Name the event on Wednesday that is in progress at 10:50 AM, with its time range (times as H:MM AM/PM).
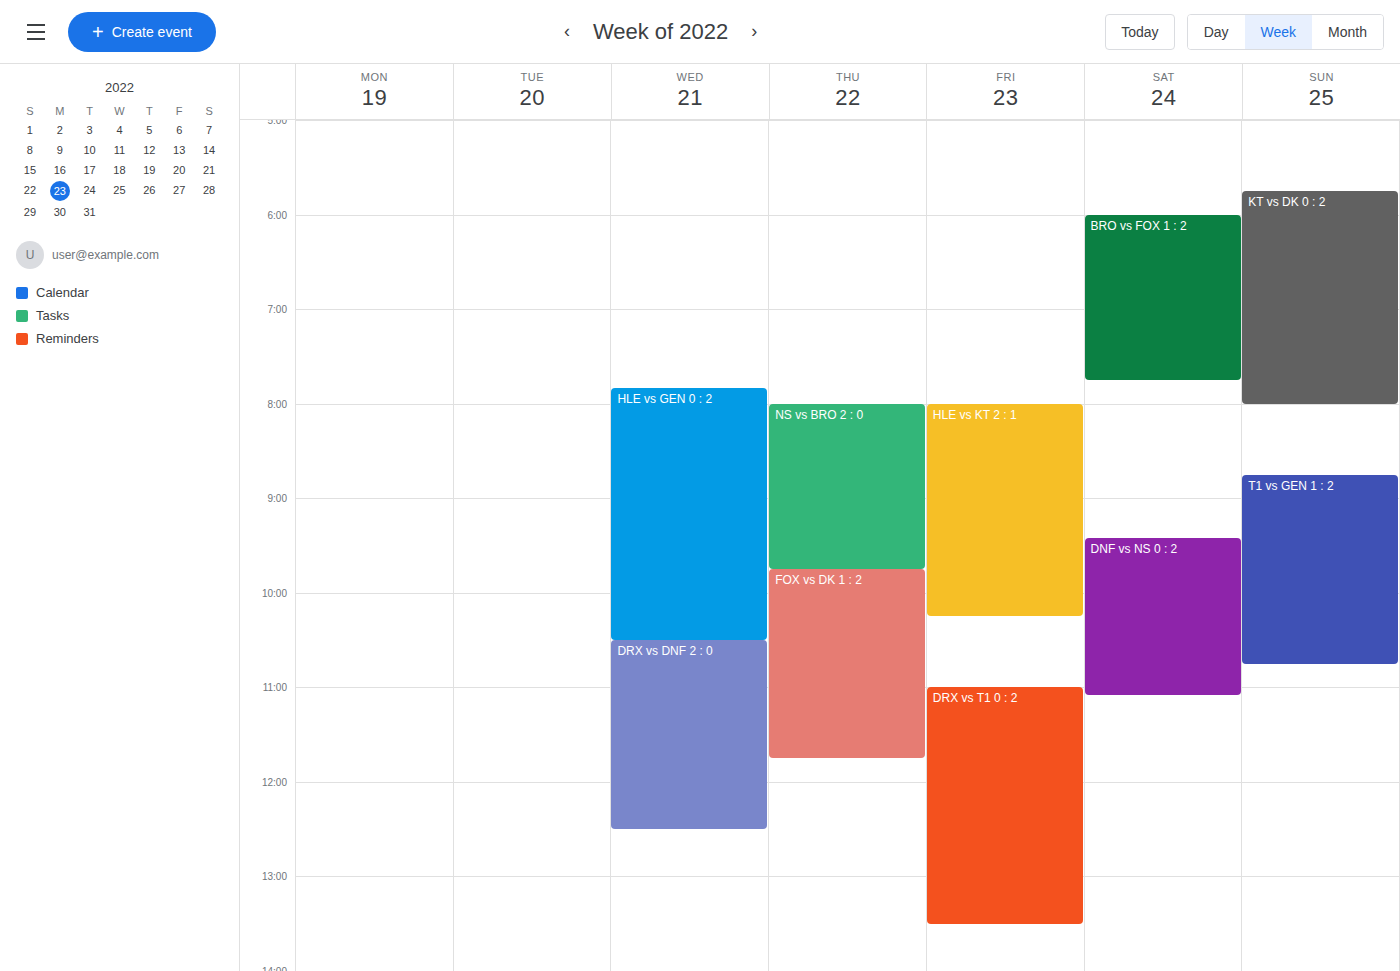
"DRX vs DNF 2 : 0", 10:30 AM to 12:30 PM